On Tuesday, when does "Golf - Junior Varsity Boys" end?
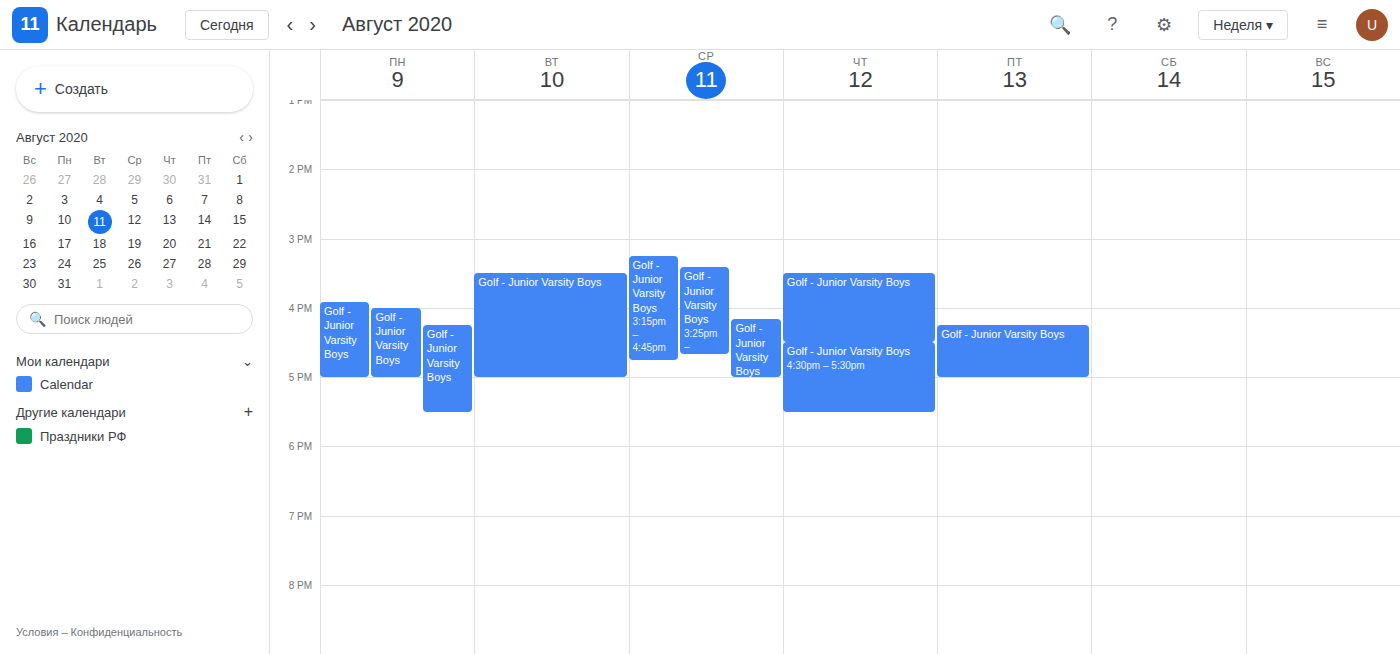
5:00 PM